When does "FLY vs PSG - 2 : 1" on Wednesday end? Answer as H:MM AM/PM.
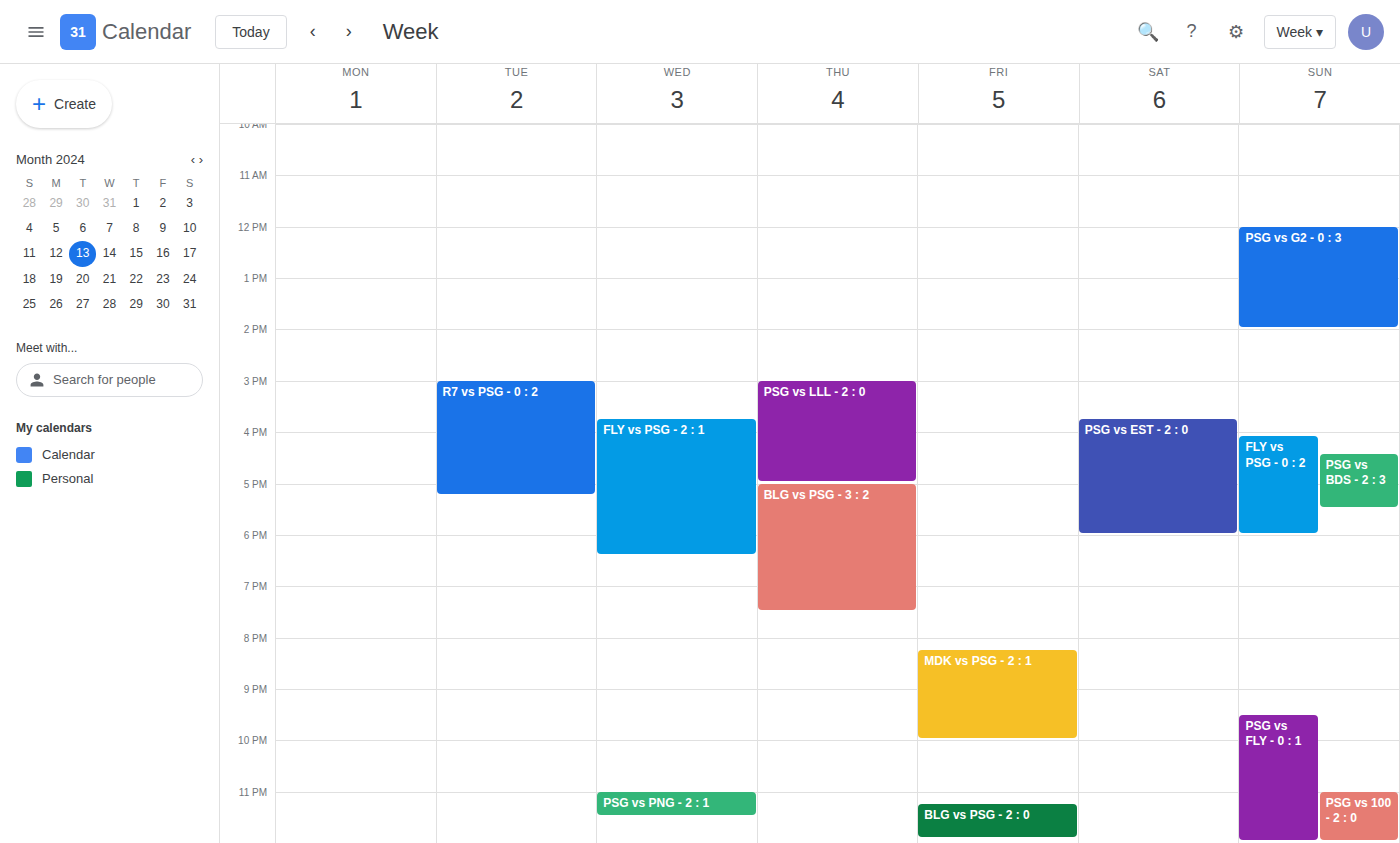
6:25 PM